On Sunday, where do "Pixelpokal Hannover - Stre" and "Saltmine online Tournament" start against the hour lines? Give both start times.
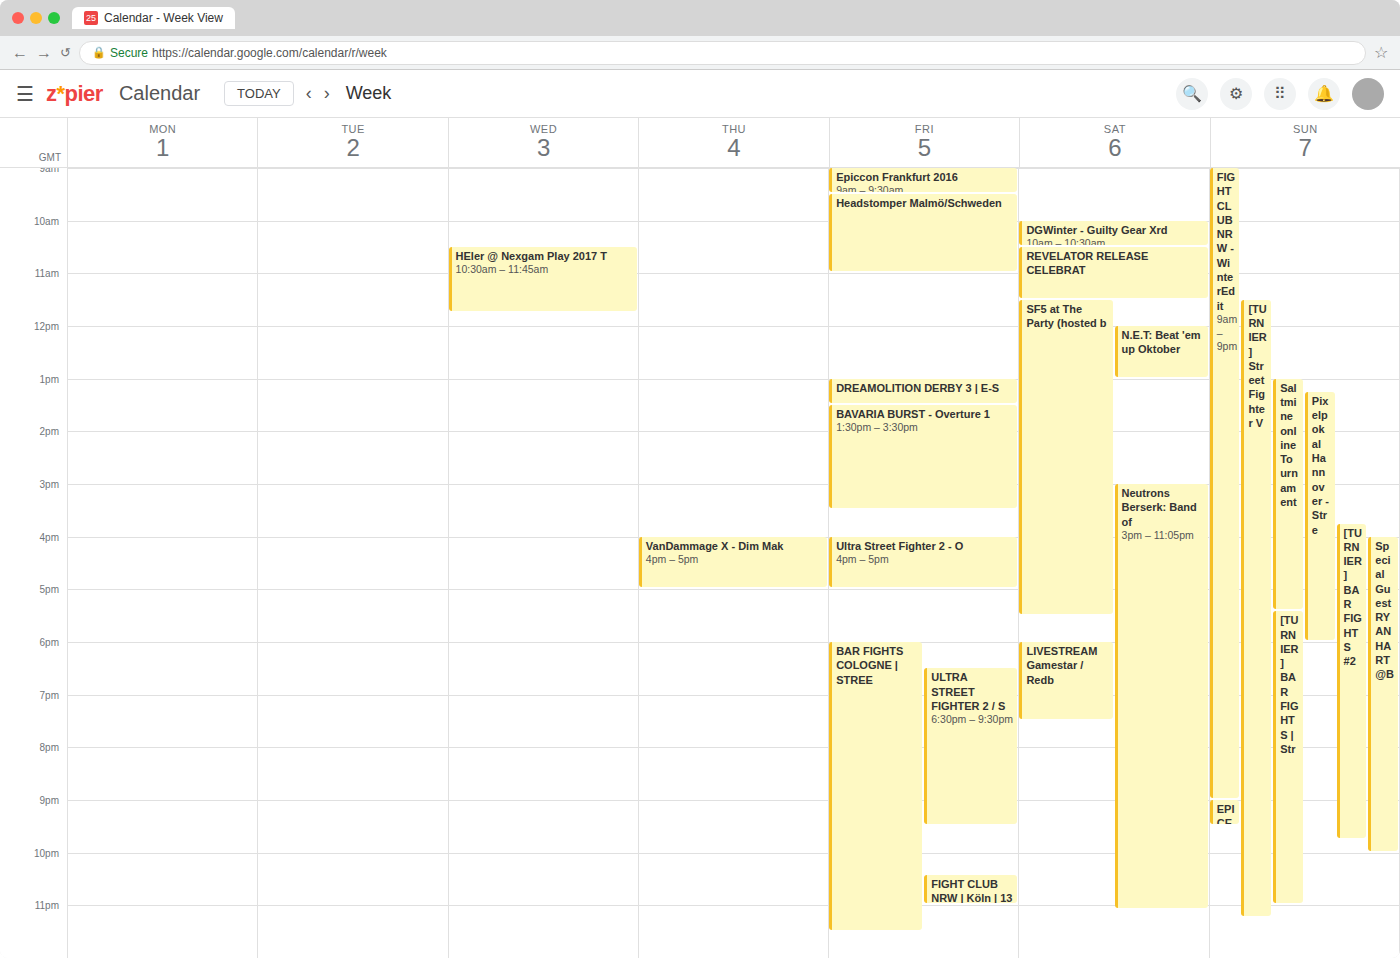
"Pixelpokal Hannover - Stre": 1:15 PM, neither: a quarter of the way from the 1 PM line to the 2 PM line. "Saltmine online Tournament": 1:00 PM, exactly on the 1 PM line.